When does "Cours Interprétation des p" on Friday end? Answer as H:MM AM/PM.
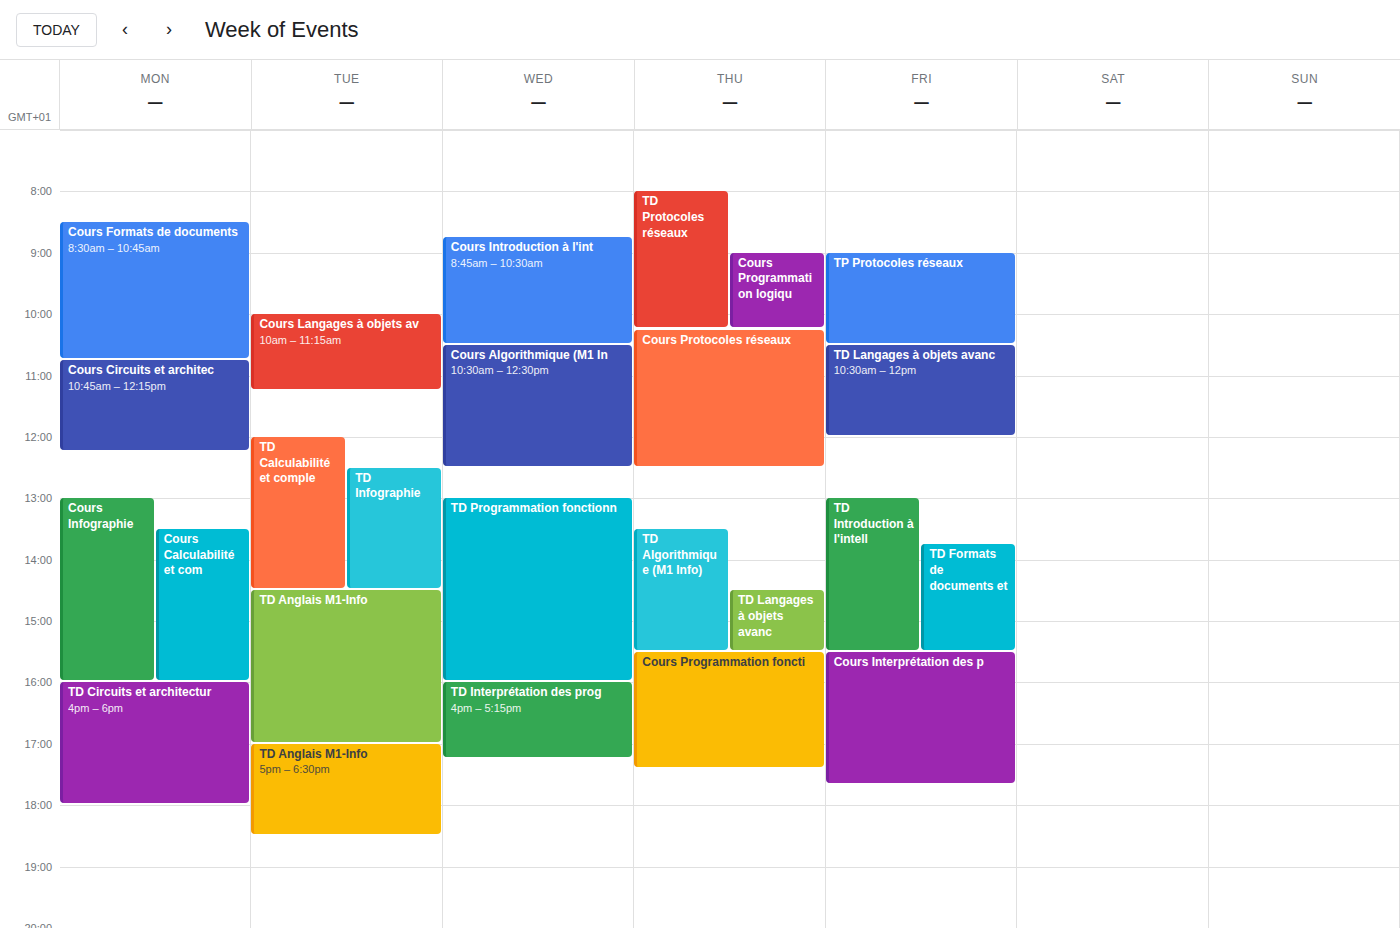
5:40 PM